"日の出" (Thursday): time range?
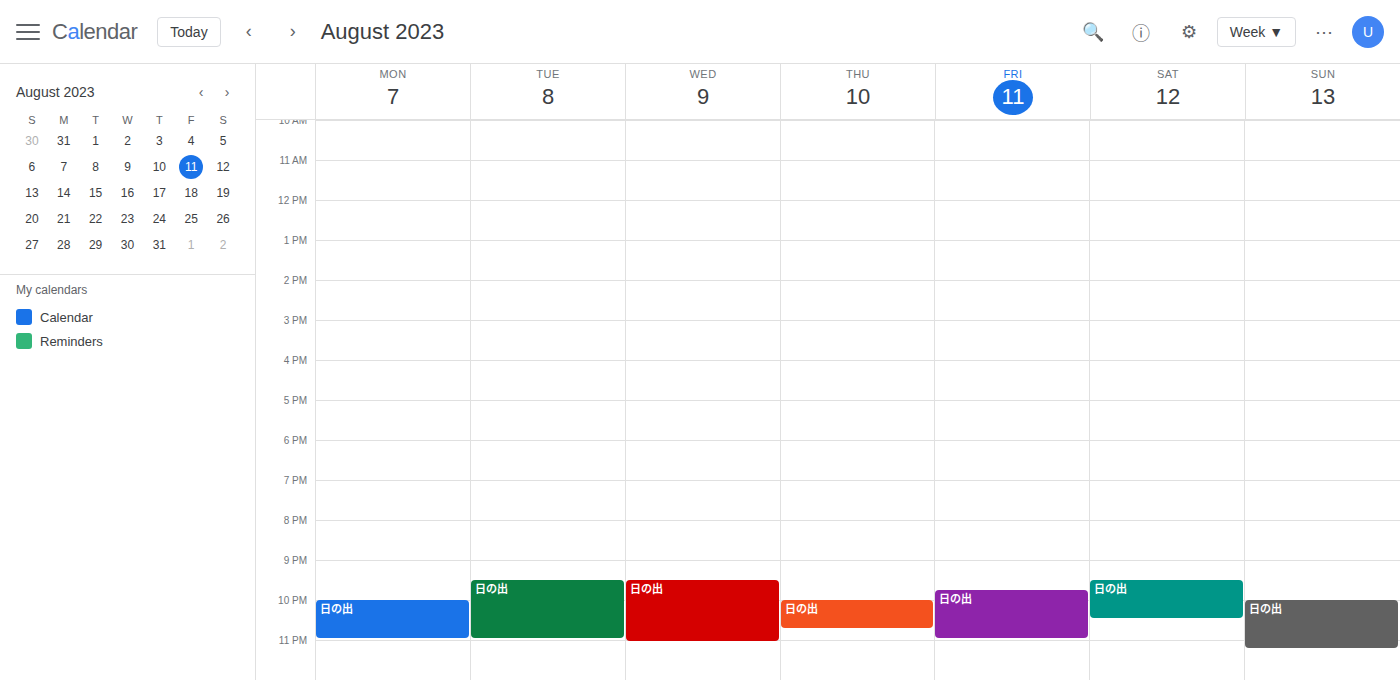
10:00 PM to 10:45 PM